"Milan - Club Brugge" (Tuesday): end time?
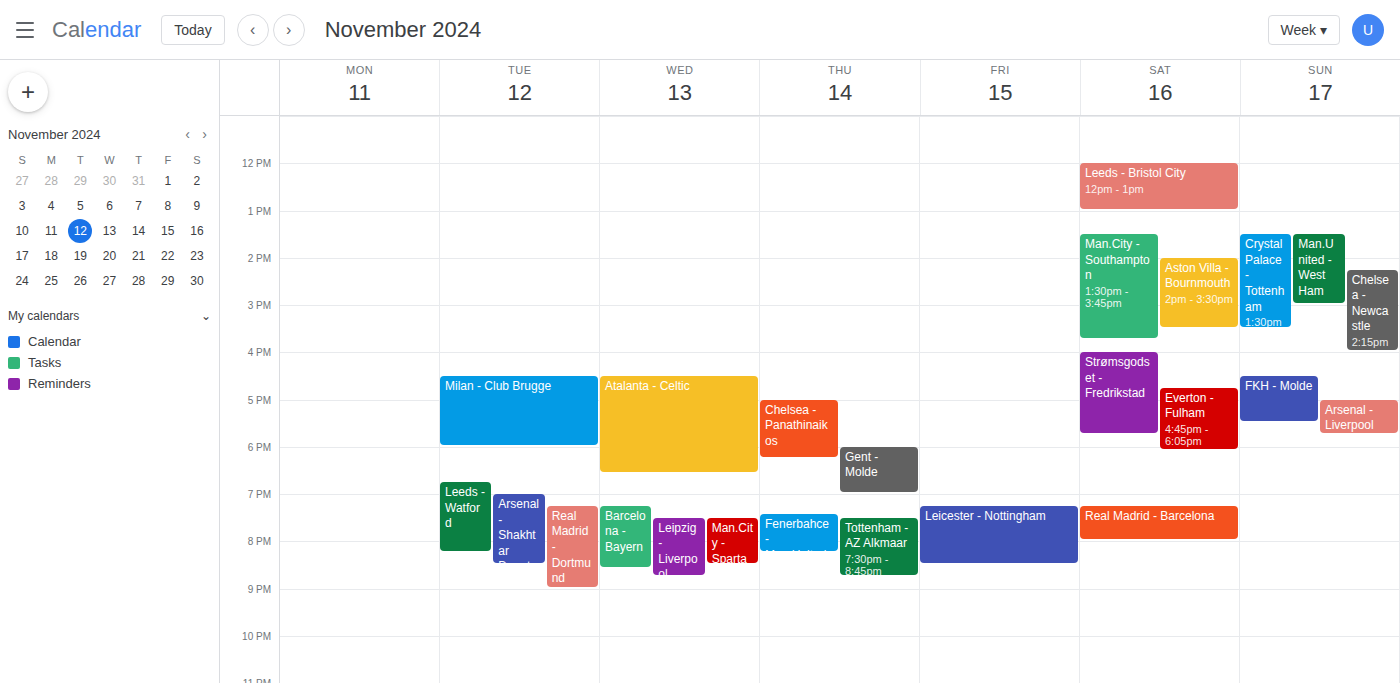
6:00 PM